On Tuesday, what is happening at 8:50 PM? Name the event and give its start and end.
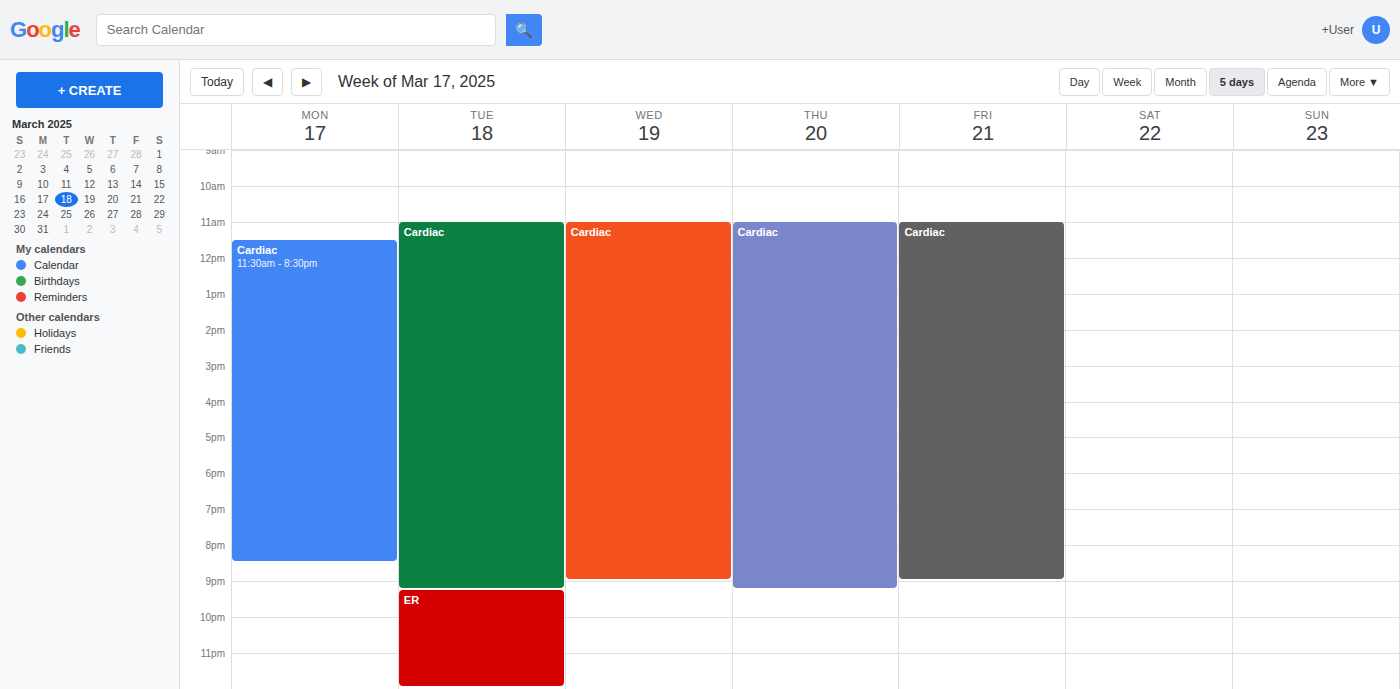
"Cardiac", 11:00 AM to 9:15 PM